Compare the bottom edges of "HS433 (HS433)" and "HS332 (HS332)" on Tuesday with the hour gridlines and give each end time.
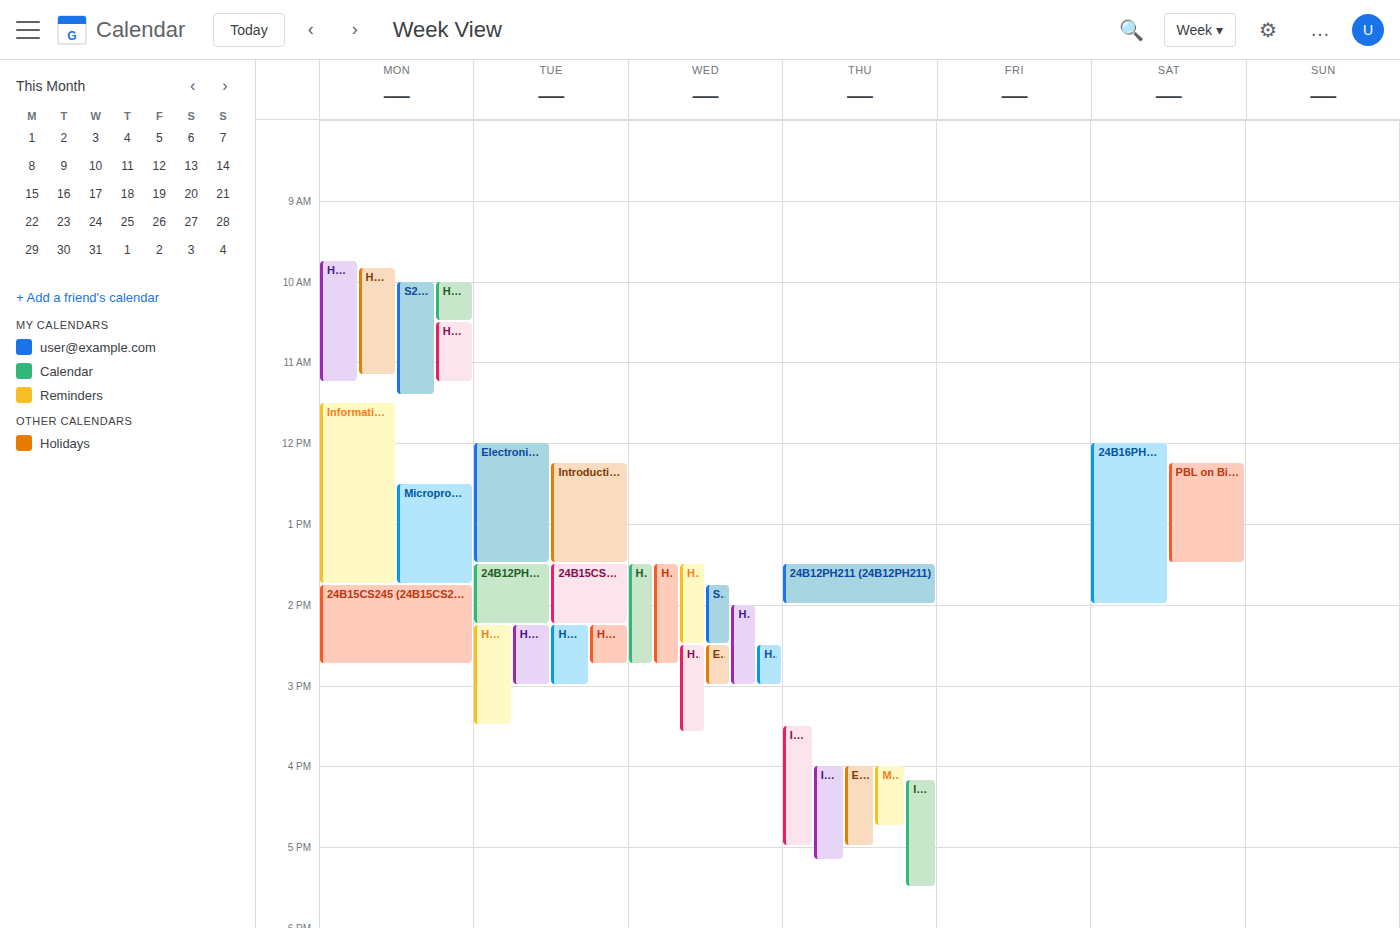
"HS433 (HS433)": 3:00 PM, exactly on the 3 PM line. "HS332 (HS332)": 3:30 PM, halfway between the 3 PM and 4 PM lines.